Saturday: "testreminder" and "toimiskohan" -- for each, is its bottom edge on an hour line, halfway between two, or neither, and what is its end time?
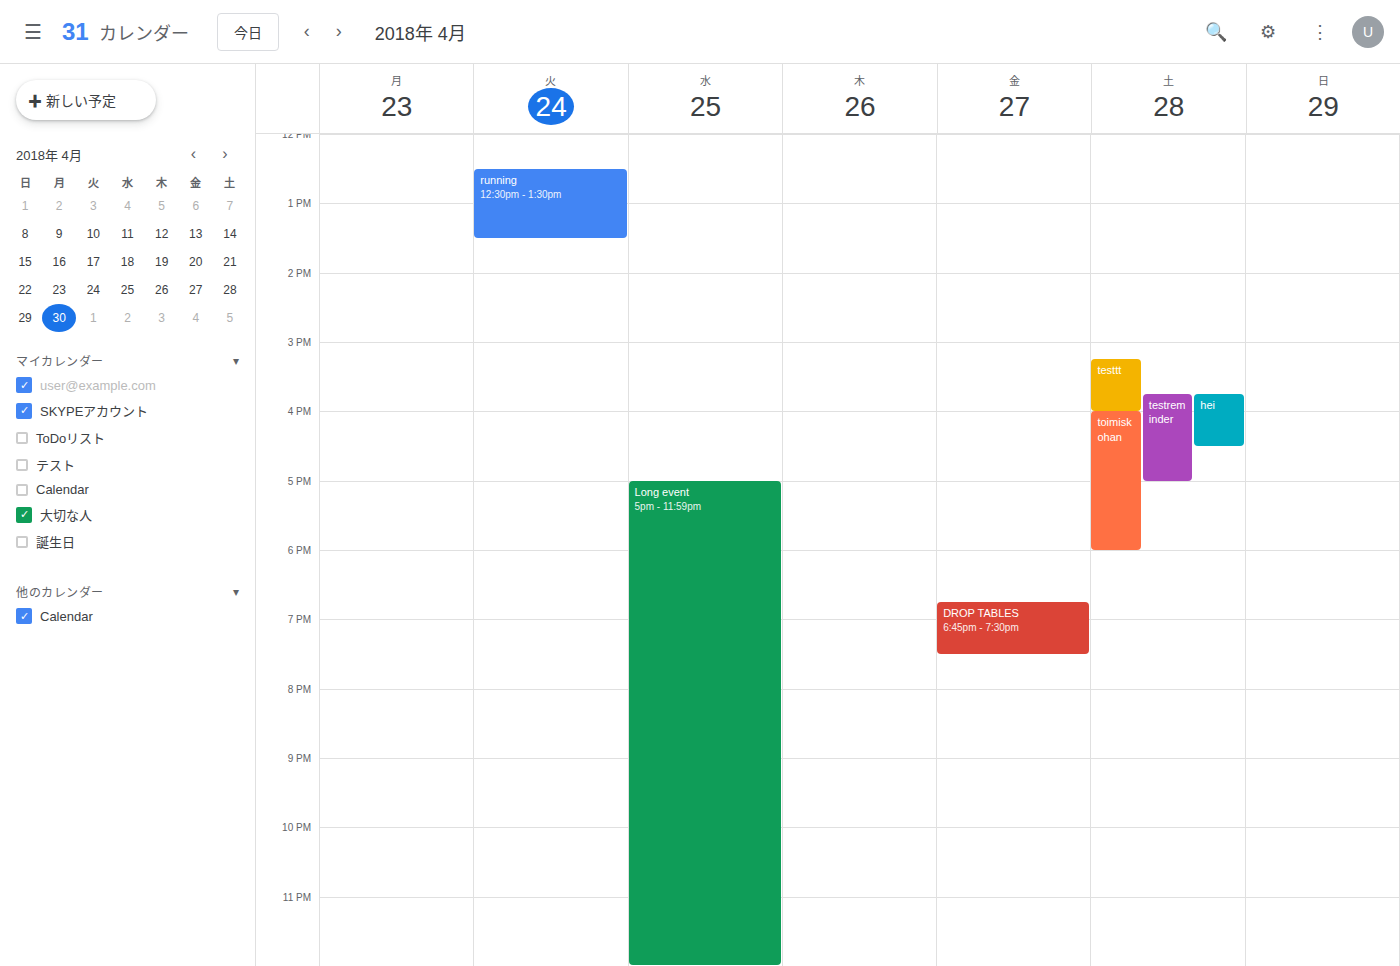
"testreminder": 17:00, exactly on the 17:00 line. "toimiskohan": 18:00, exactly on the 18:00 line.